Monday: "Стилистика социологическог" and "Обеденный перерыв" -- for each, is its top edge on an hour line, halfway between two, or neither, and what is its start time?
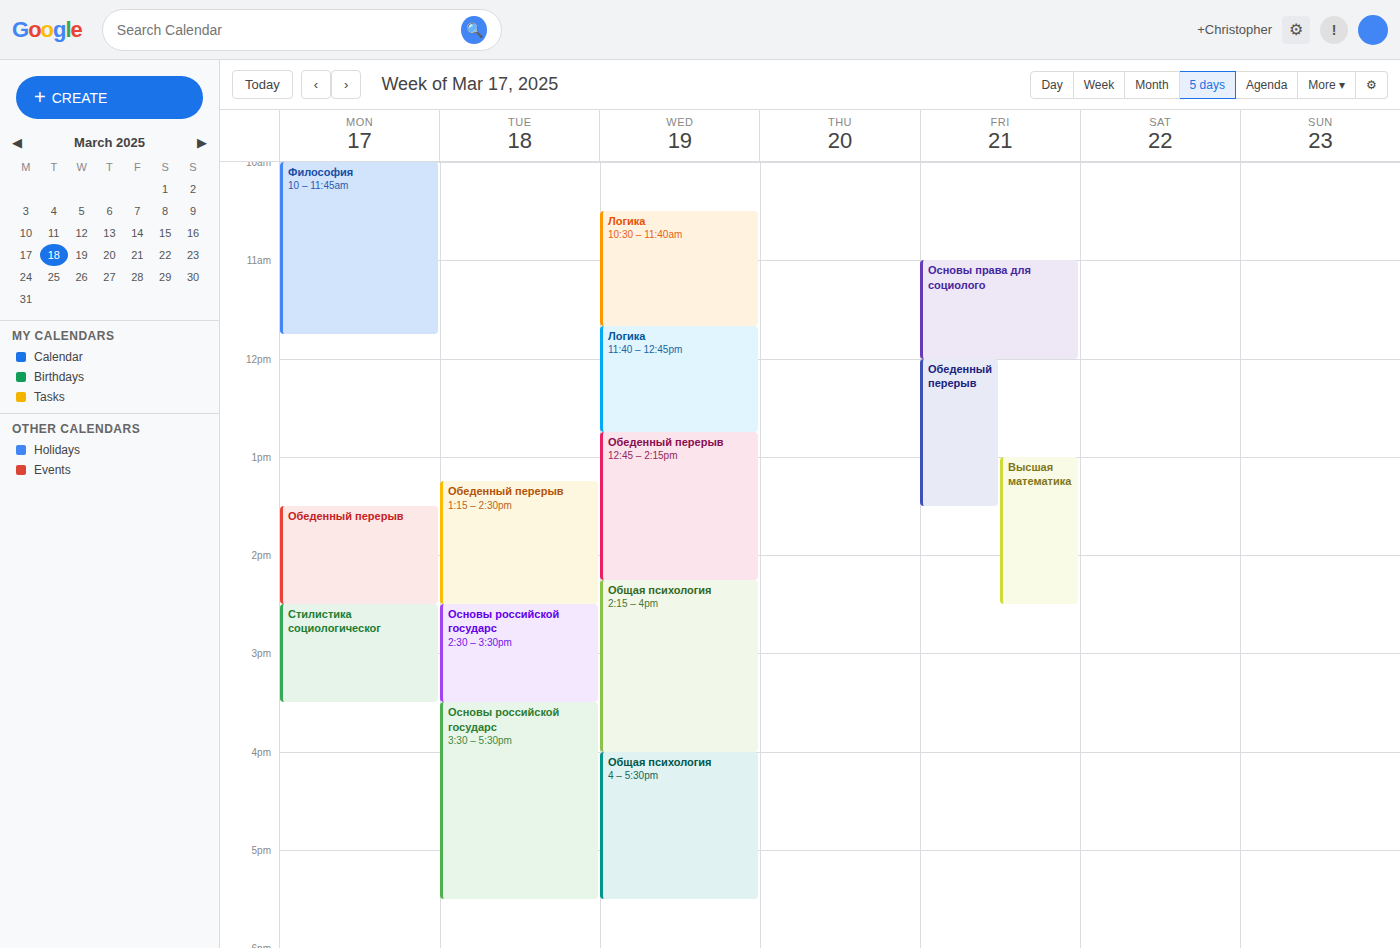
"Стилистика социологическог": 2:30 PM, halfway between the 2 PM and 3 PM lines. "Обеденный перерыв": 1:30 PM, halfway between the 1 PM and 2 PM lines.